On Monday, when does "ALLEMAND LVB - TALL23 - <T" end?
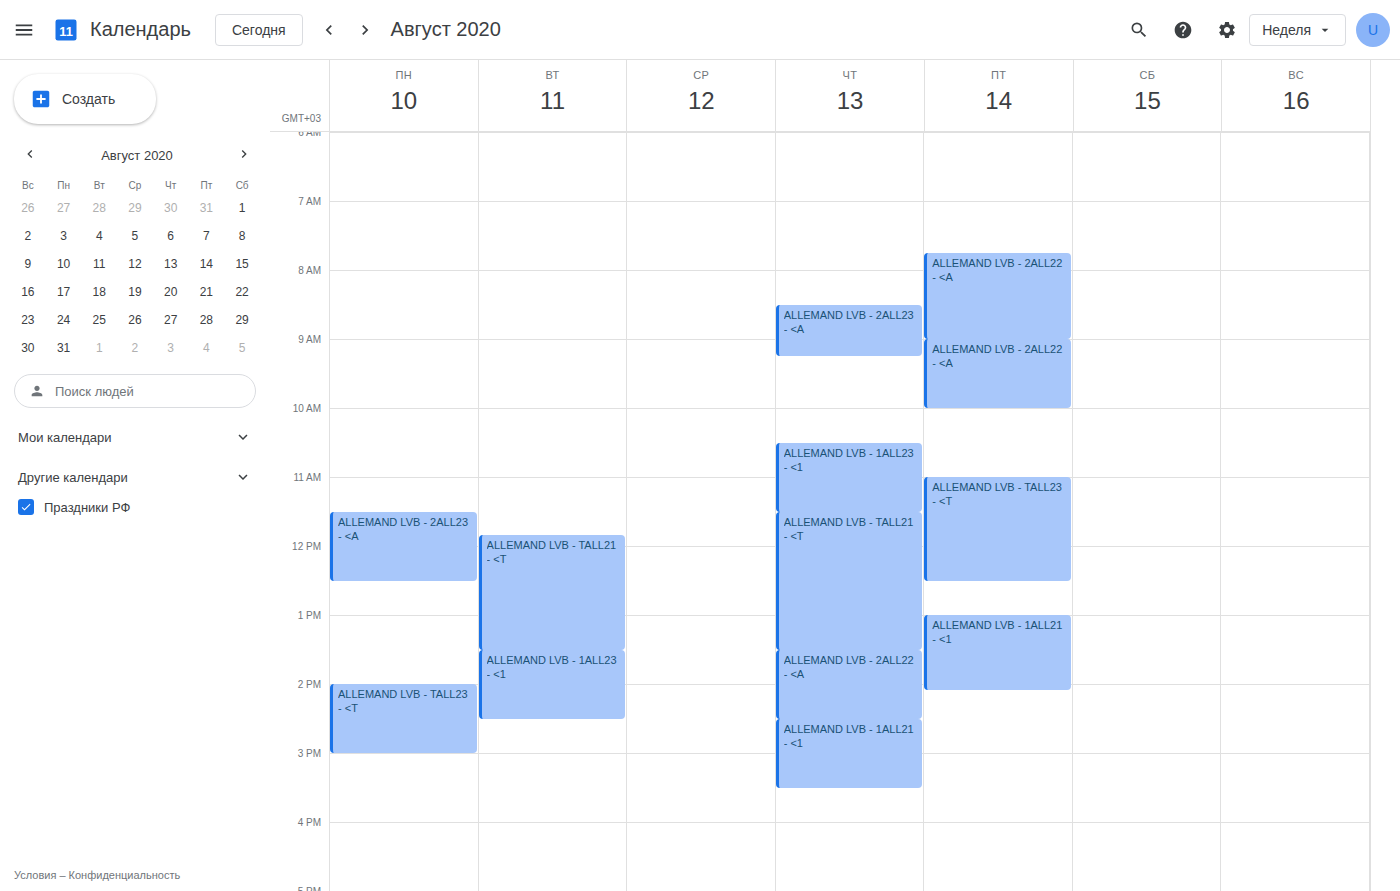
3:00 PM